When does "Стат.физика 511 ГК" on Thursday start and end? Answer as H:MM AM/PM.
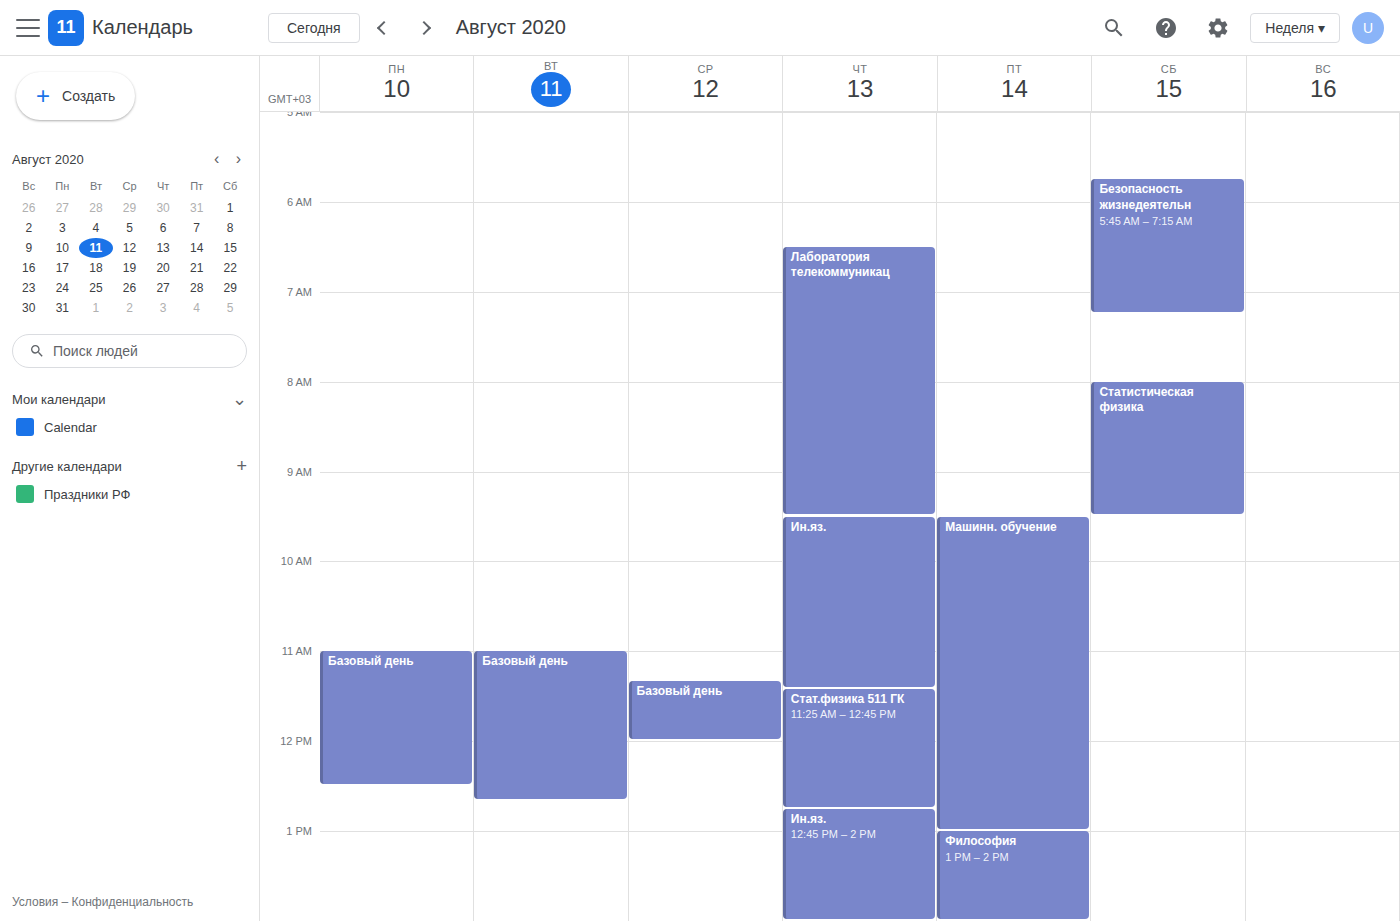
11:25 AM to 12:45 PM